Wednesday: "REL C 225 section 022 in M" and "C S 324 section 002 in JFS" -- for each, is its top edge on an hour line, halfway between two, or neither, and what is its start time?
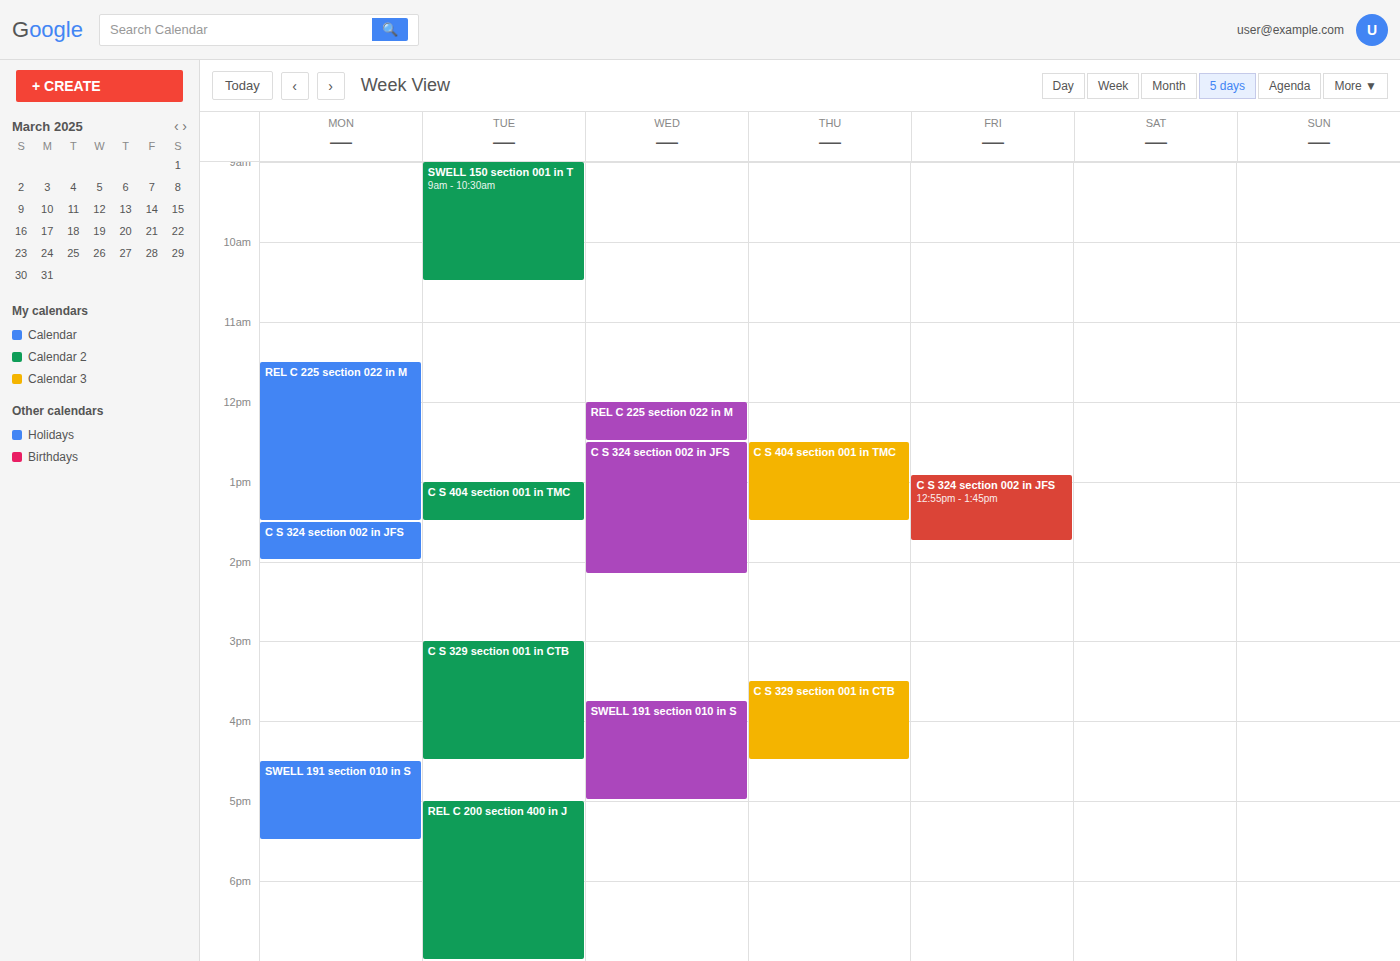
"REL C 225 section 022 in M": 12:00, exactly on the 12:00 line. "C S 324 section 002 in JFS": 12:30, halfway between the 12:00 and 13:00 lines.